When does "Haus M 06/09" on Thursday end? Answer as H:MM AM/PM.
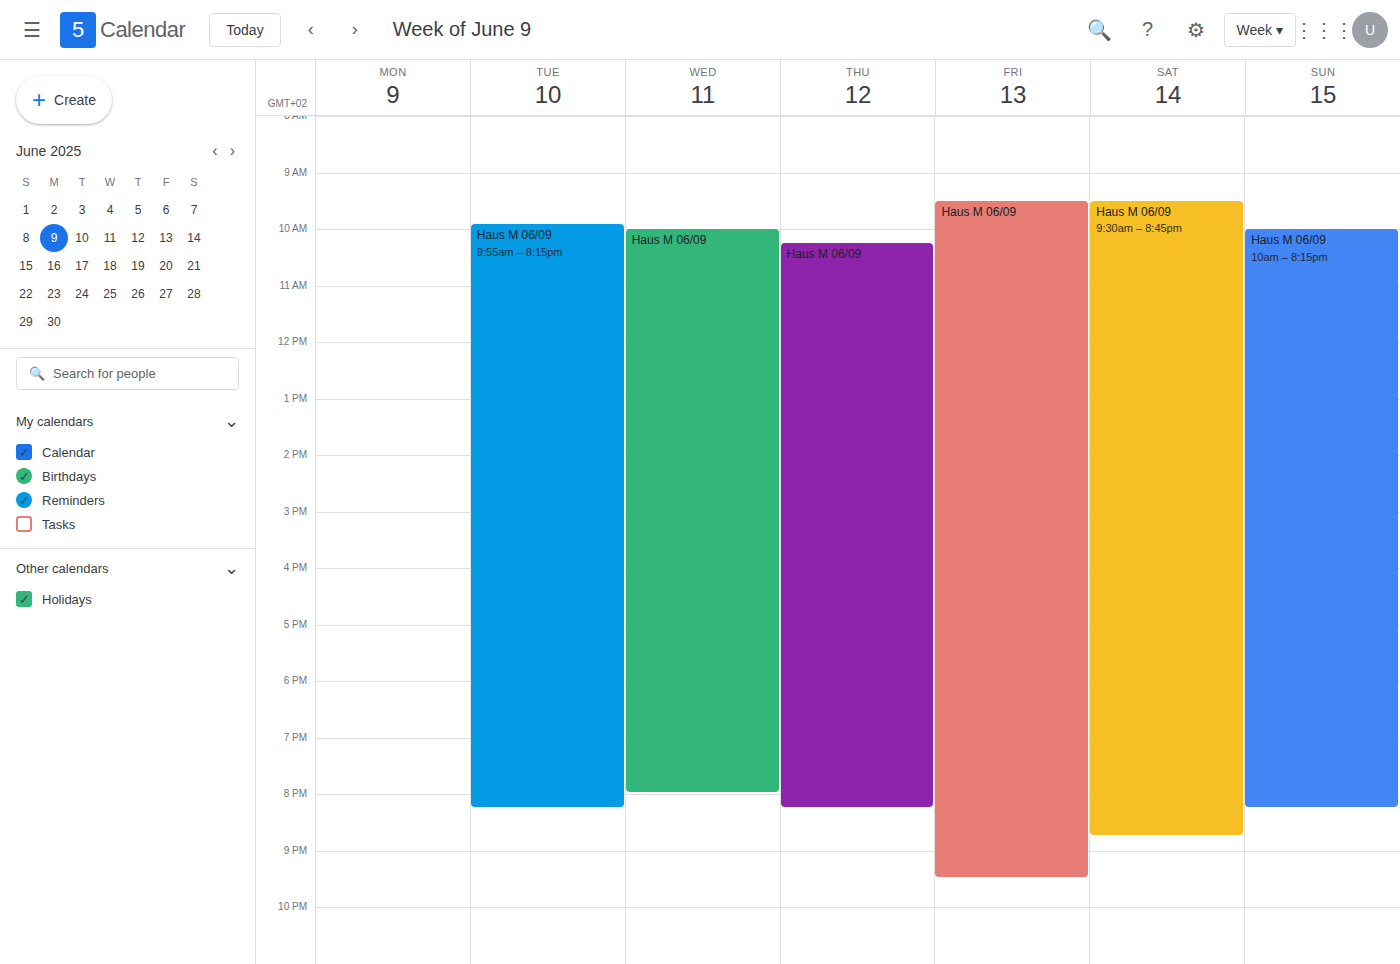
8:15 PM